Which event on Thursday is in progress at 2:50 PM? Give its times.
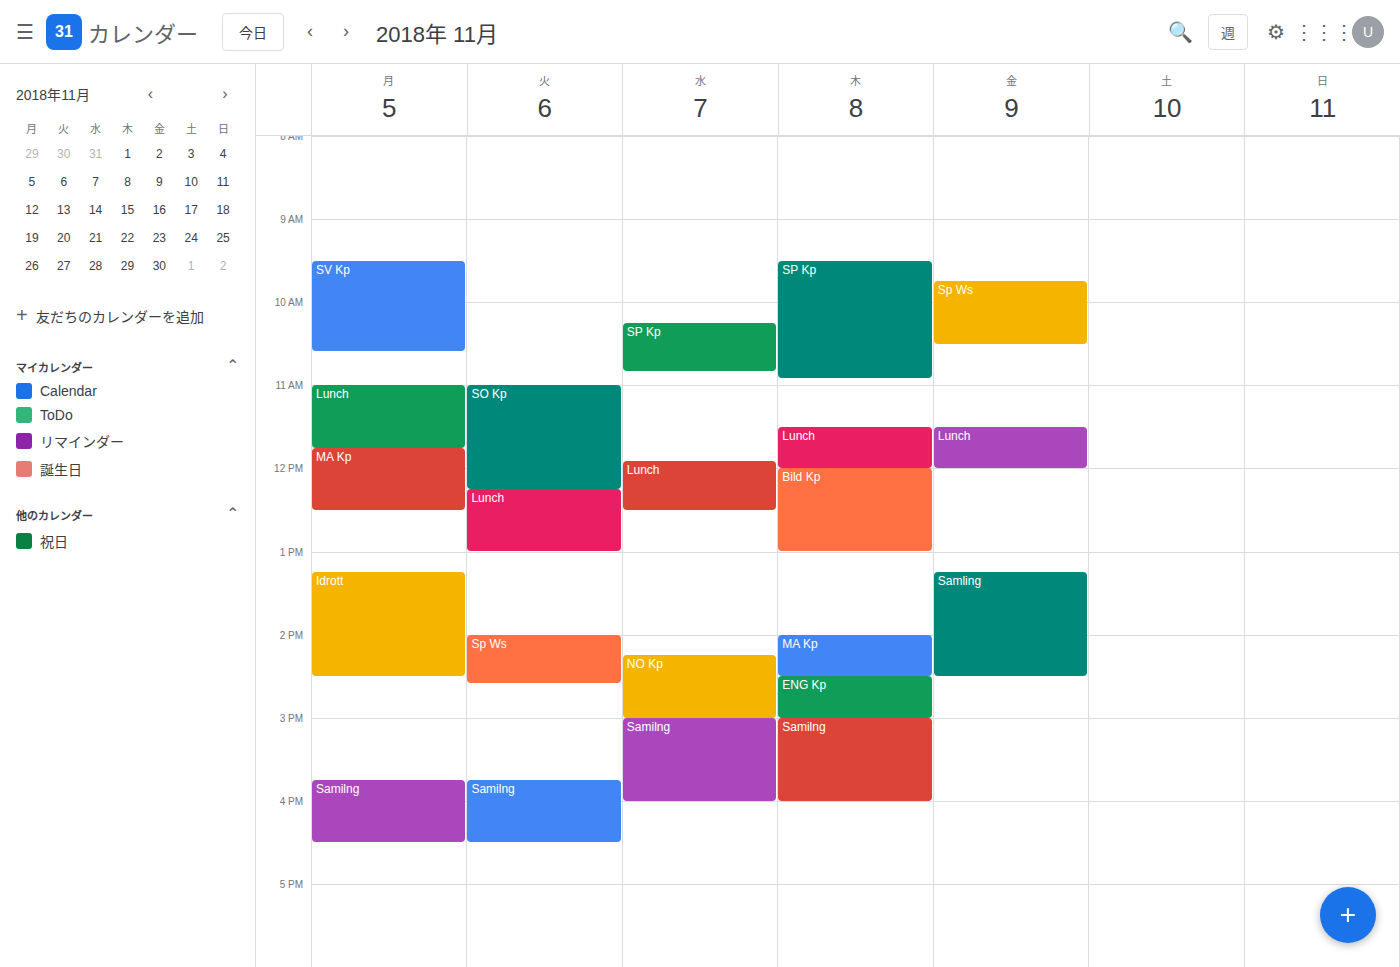
"ENG Kp", 2:30 PM to 3:00 PM